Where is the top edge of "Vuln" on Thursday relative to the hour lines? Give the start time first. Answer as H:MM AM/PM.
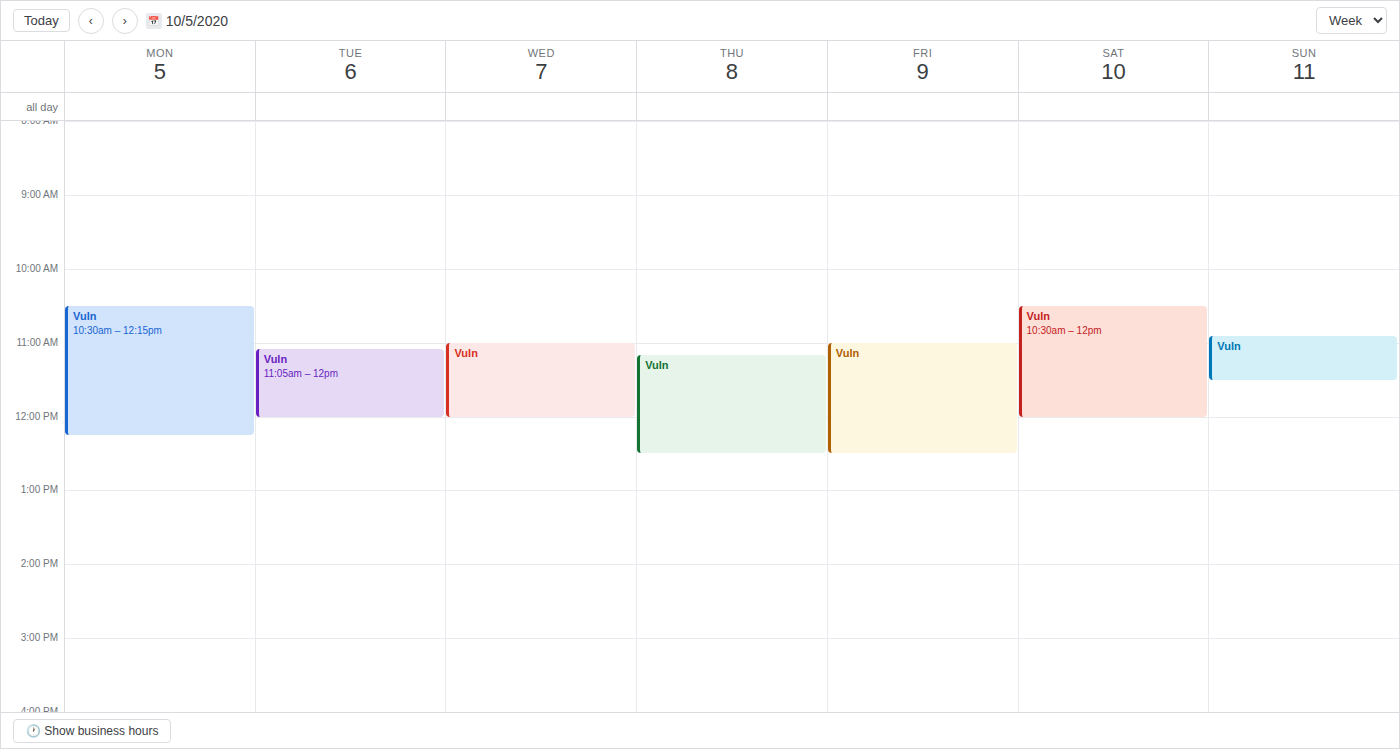
11:10 AM -- neither: 10 minutes below the 11 AM line and 50 minutes above the 12 PM line.